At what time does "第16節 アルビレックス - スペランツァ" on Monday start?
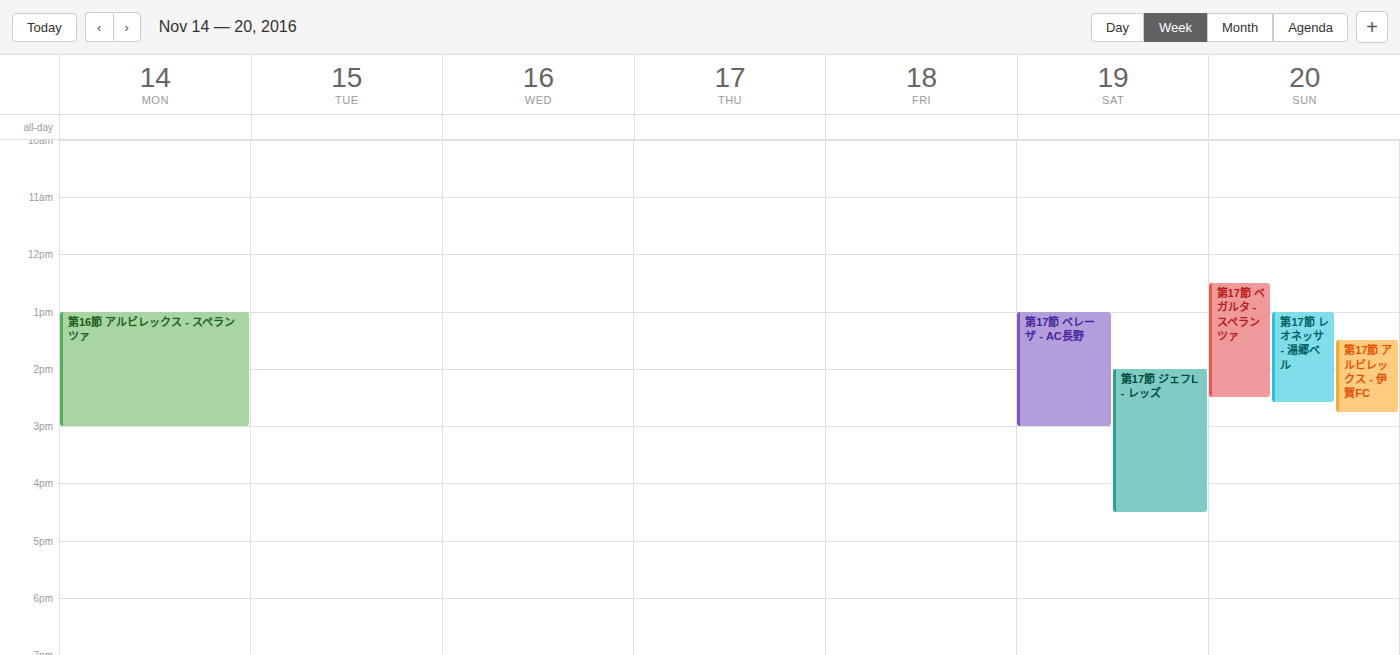
1:00 PM